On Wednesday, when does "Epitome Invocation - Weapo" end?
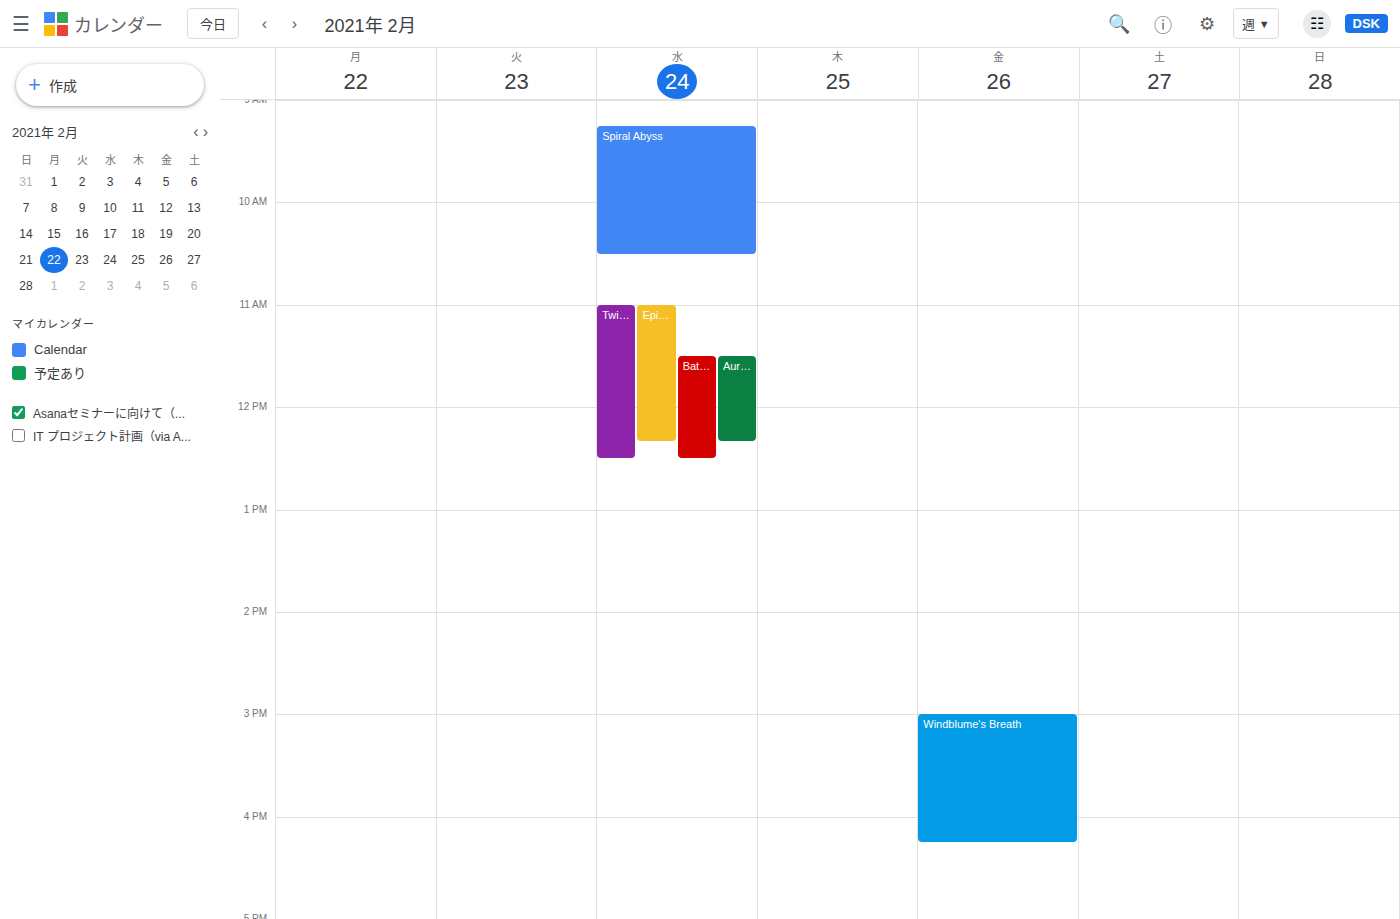
12:20 PM